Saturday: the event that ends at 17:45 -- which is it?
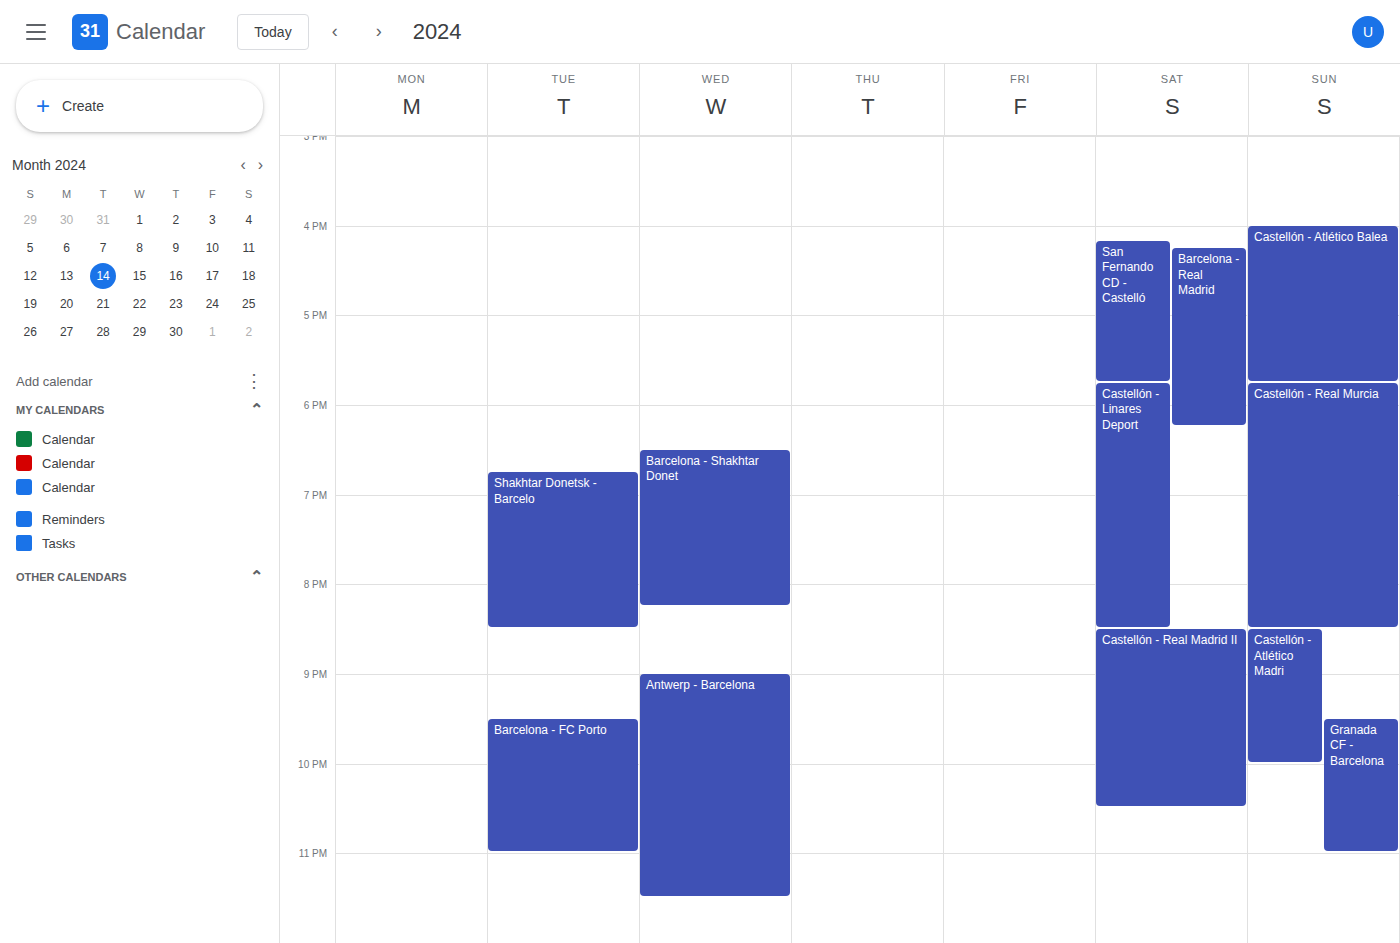
"San Fernando CD - Castelló"